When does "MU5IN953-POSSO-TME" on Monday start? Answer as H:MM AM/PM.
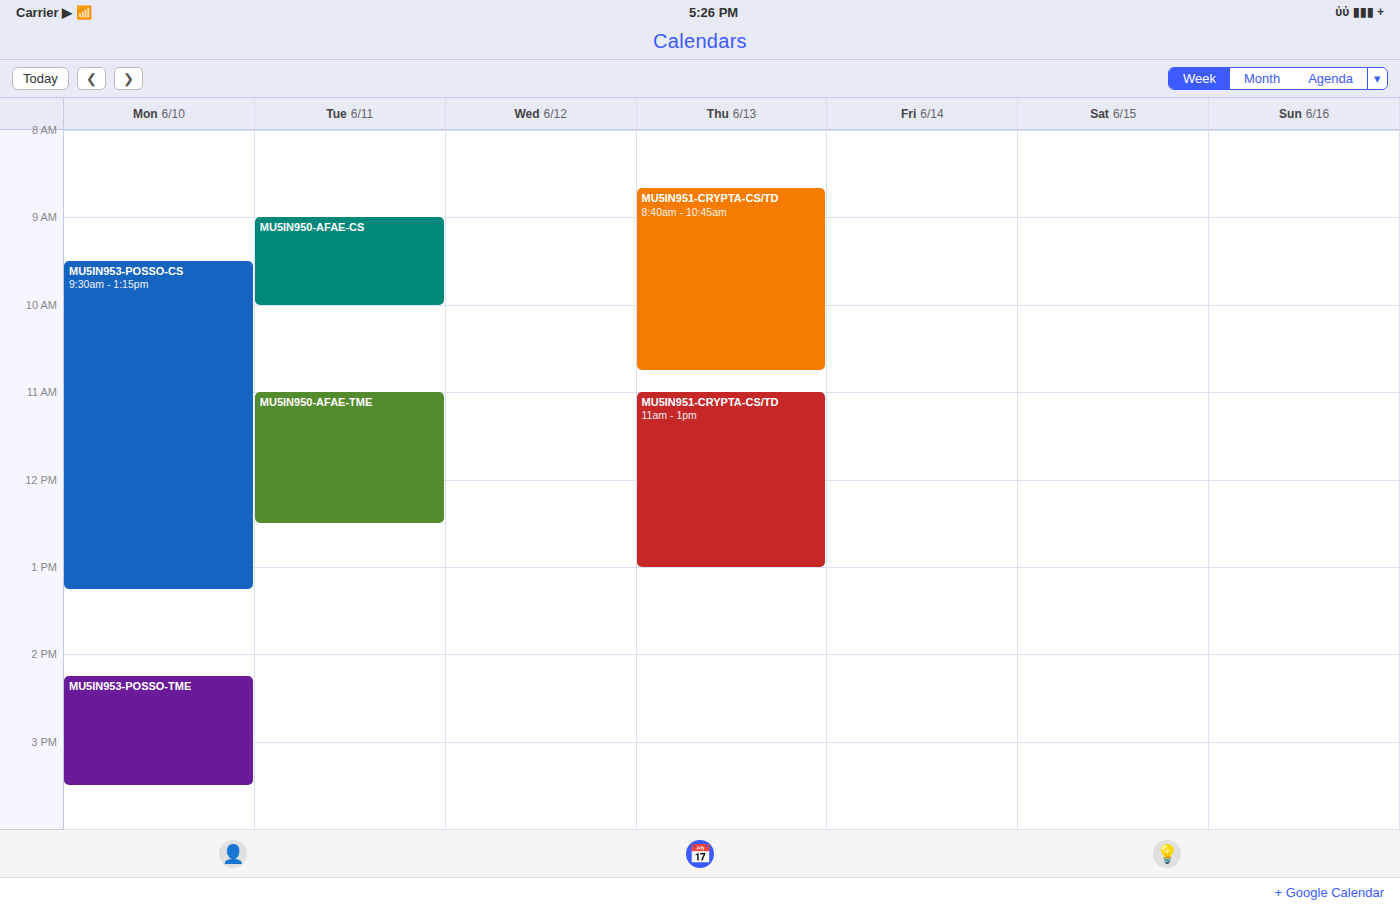
2:15 PM